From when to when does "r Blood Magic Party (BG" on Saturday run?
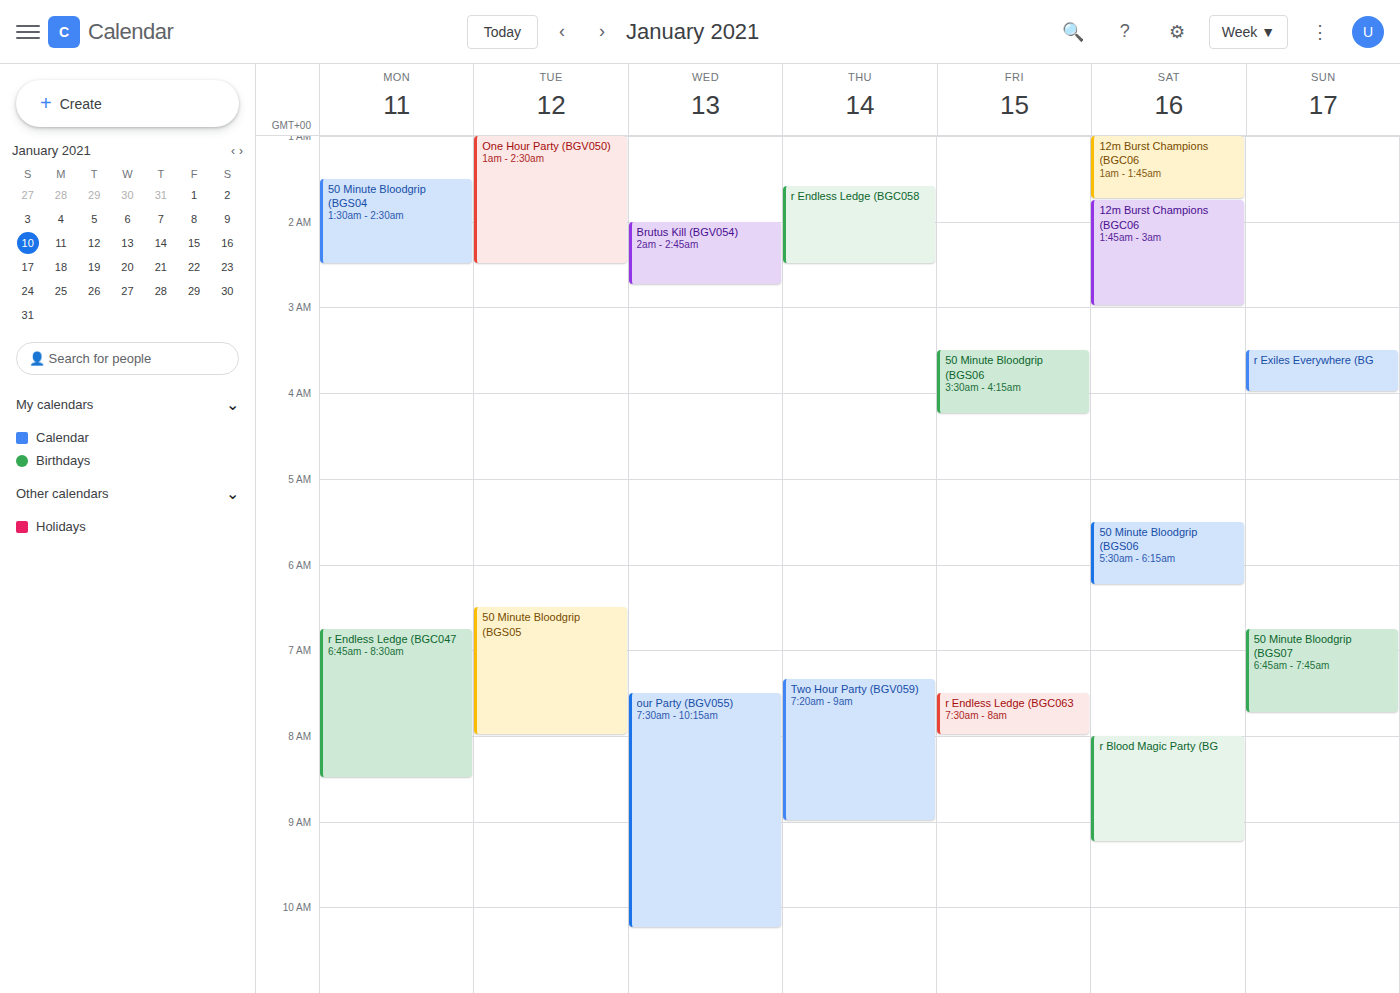
8:00 AM to 9:15 AM